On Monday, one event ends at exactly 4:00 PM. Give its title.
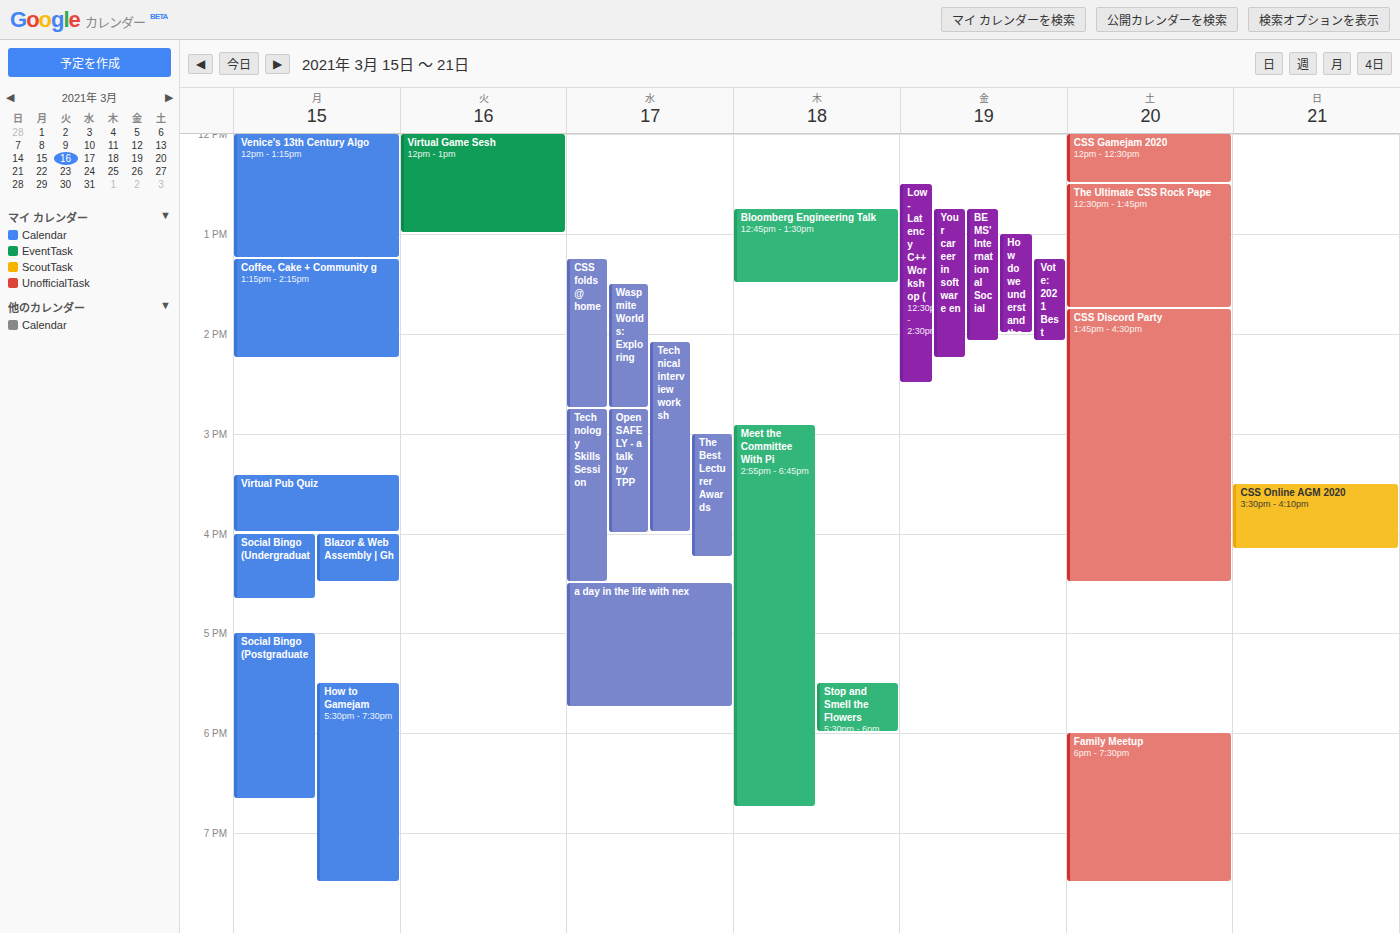
"Virtual Pub Quiz"